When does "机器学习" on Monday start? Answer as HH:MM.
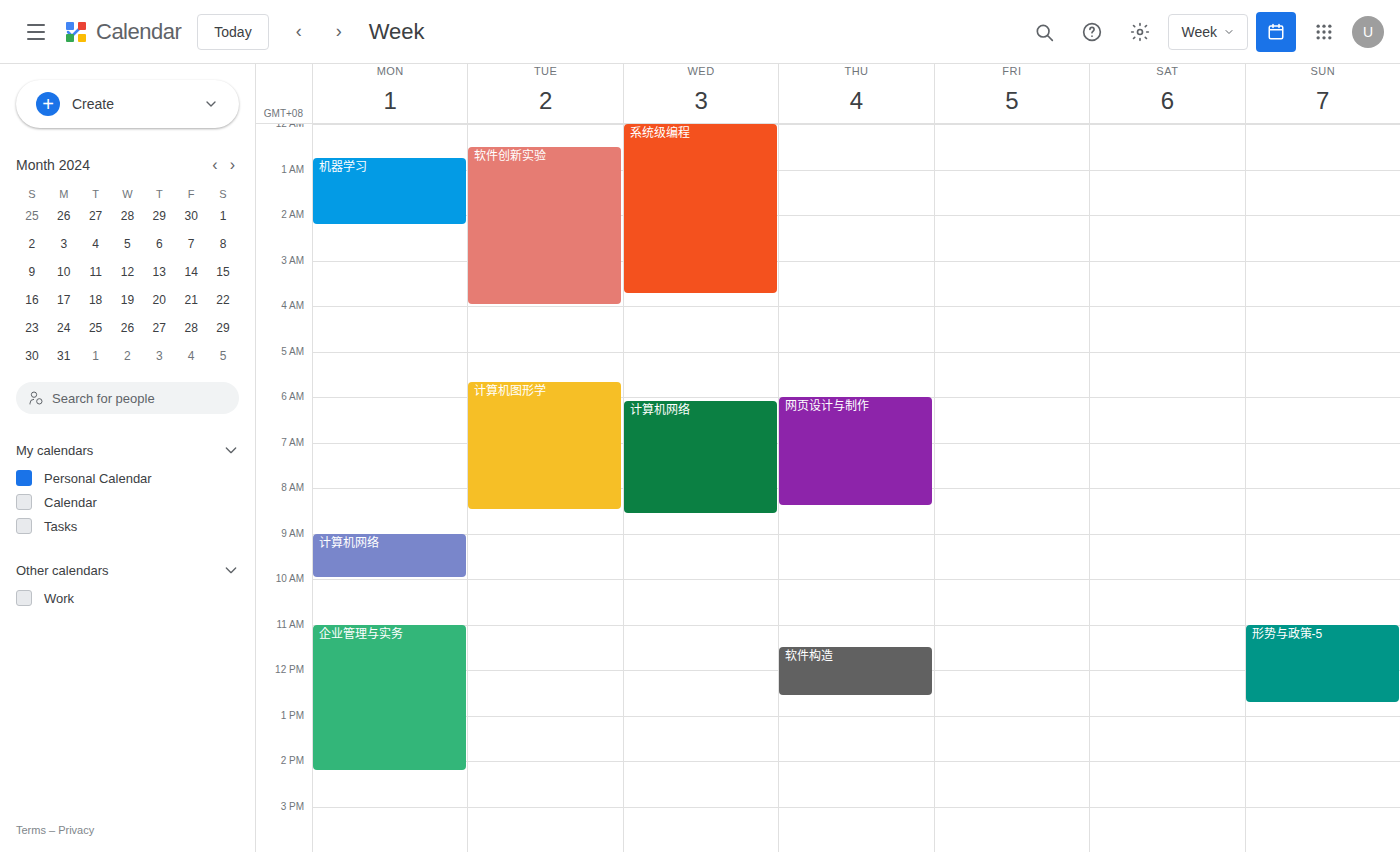
00:45